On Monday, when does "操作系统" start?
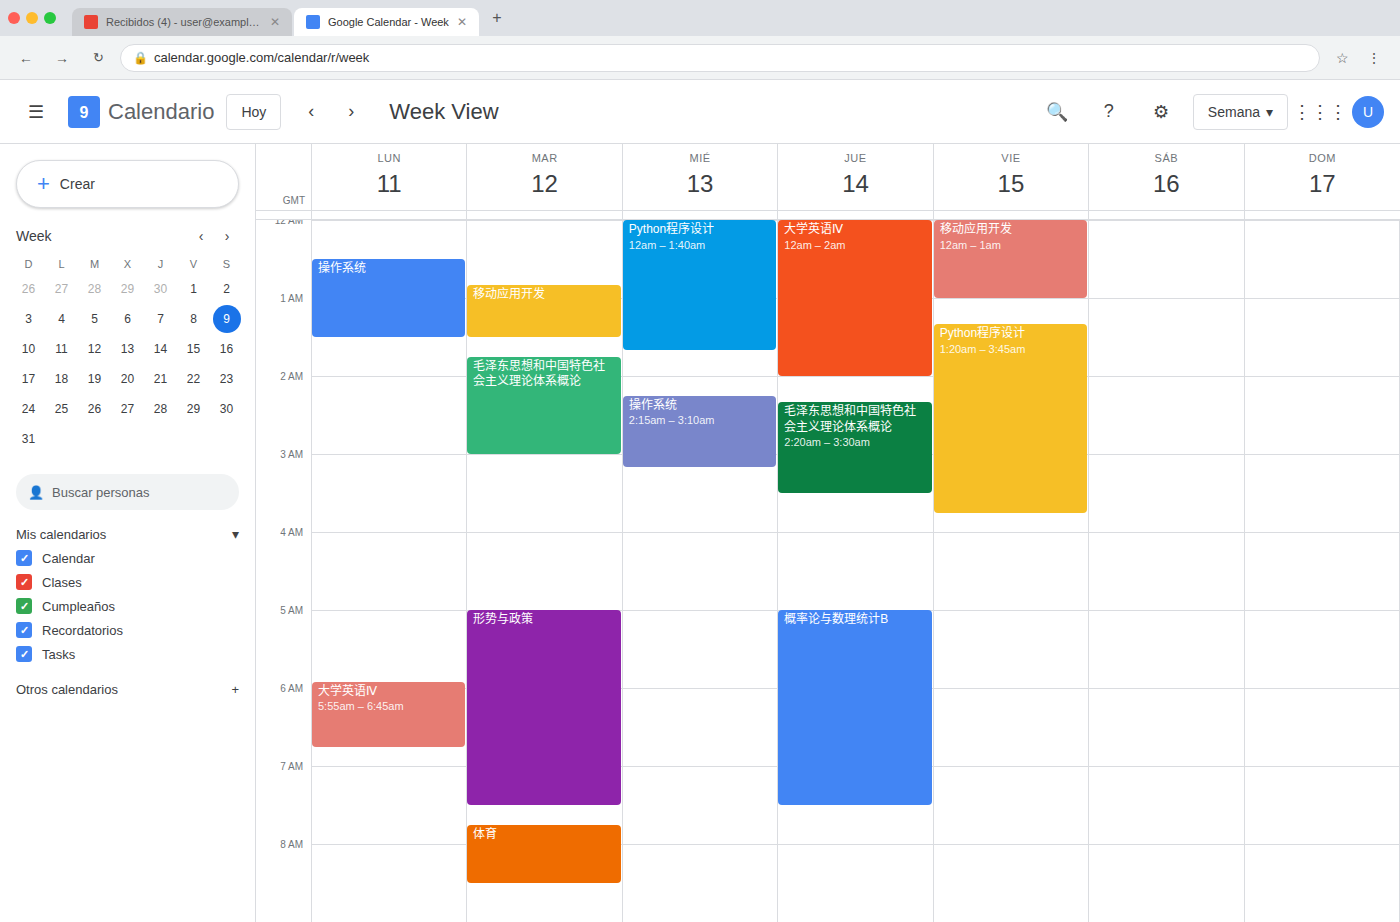
00:30